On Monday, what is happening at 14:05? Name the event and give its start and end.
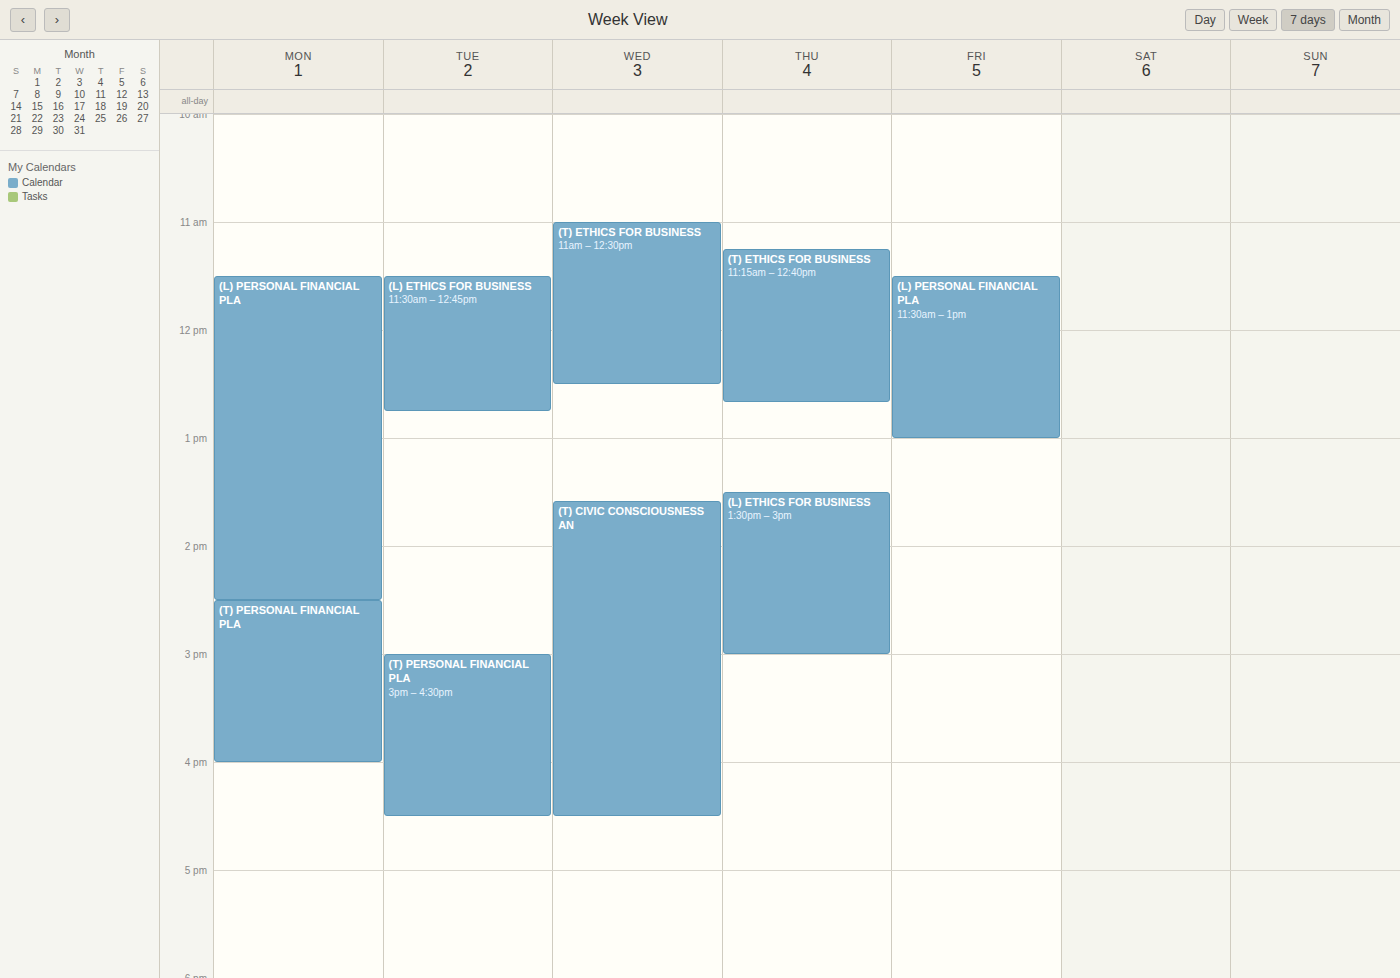
"(L) PERSONAL FINANCIAL PLA", 11:30 to 14:30